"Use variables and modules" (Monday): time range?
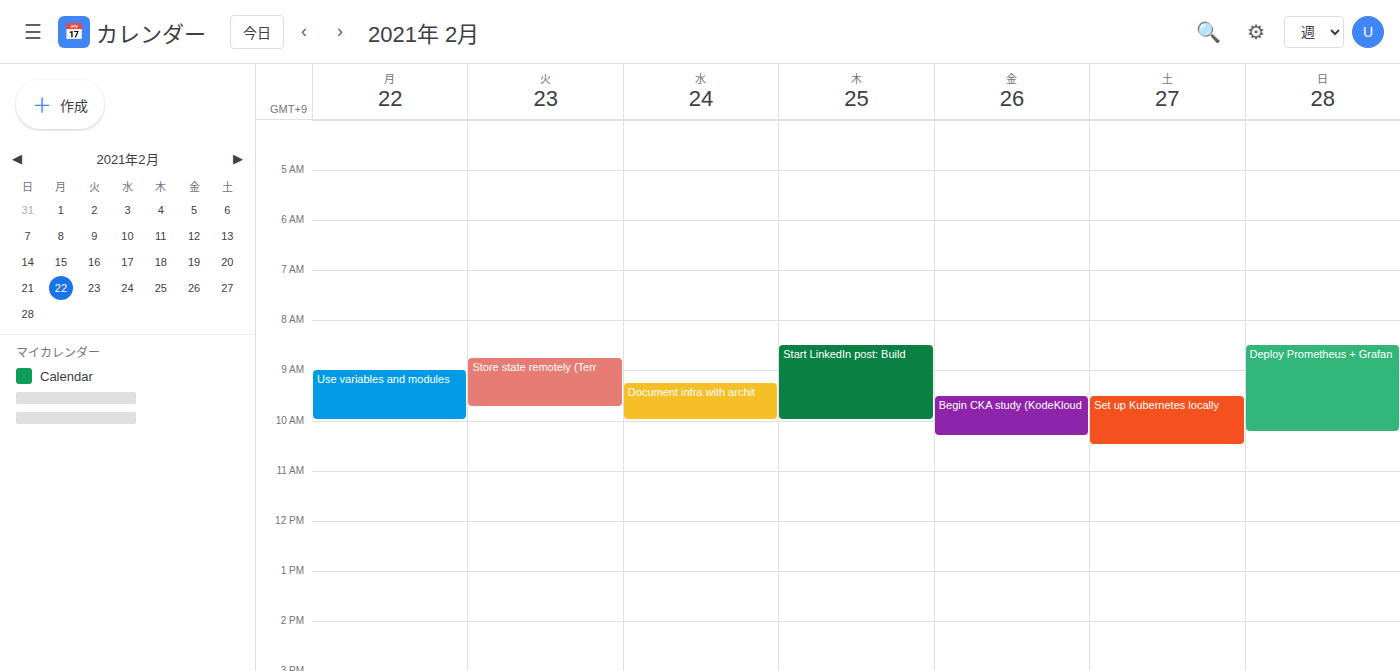
09:00 to 10:00